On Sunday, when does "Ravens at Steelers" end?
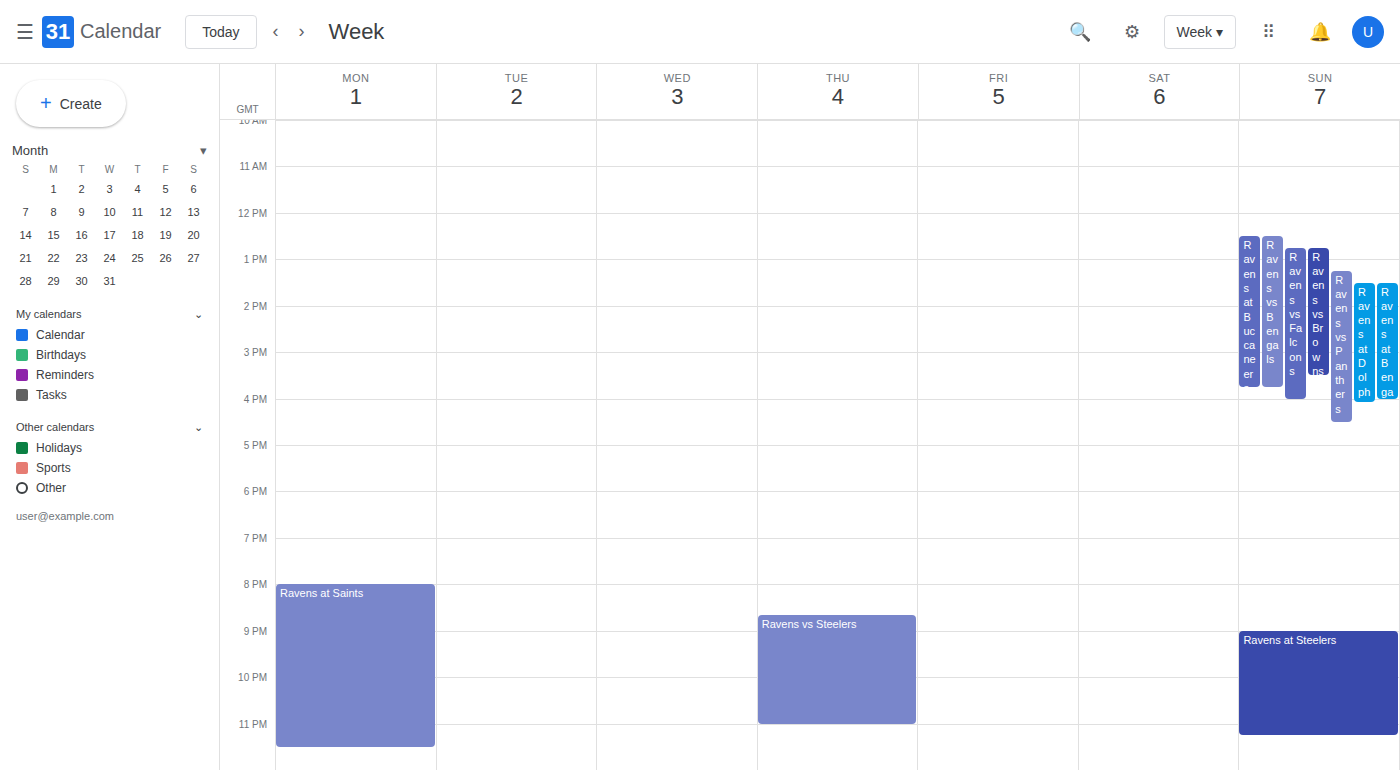
11:15 PM